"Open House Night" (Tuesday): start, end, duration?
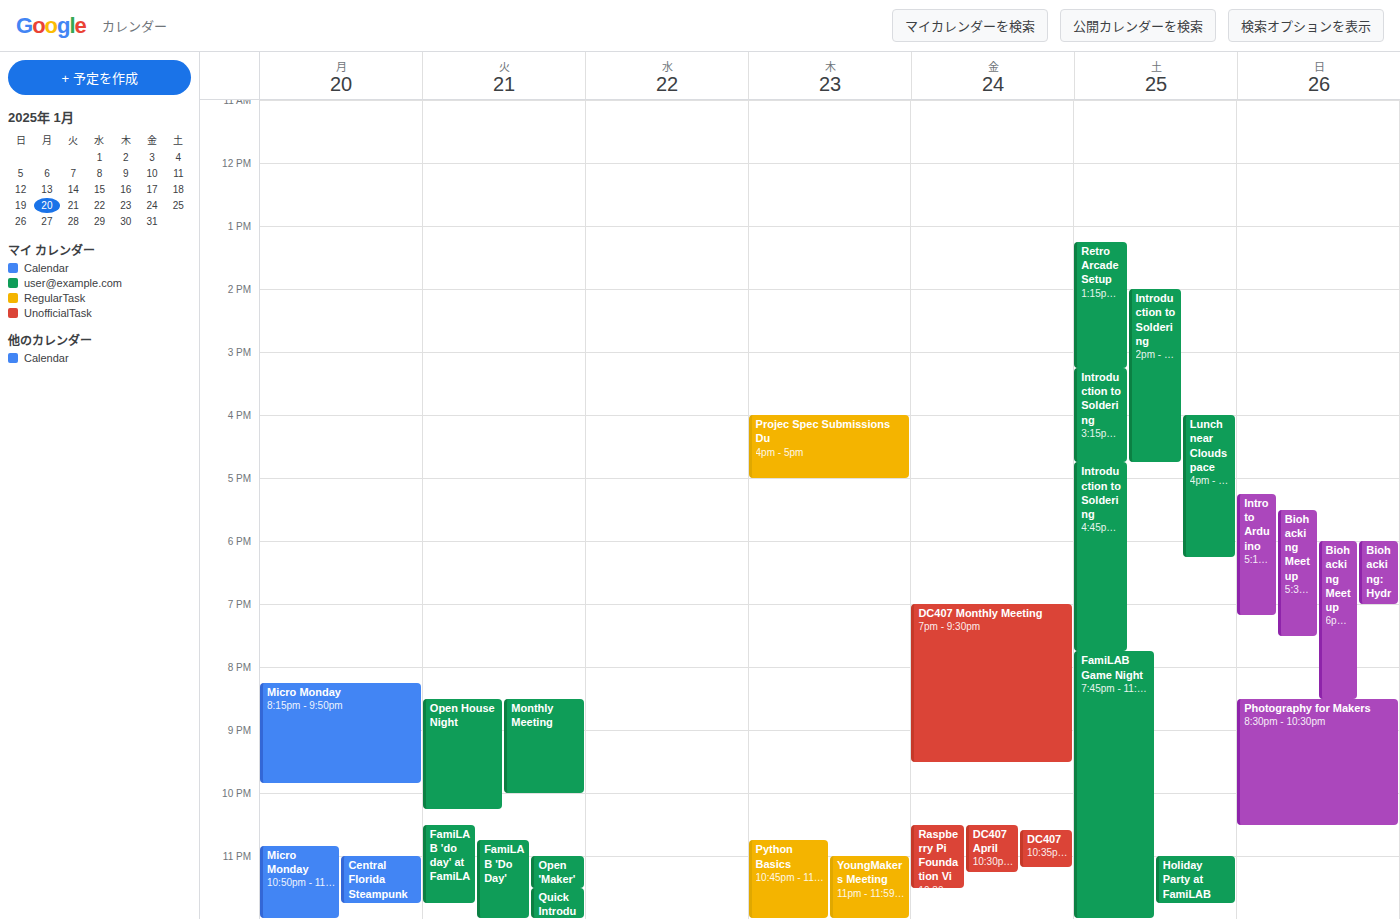
8:30 PM to 10:15 PM, 1 hour 45 minutes